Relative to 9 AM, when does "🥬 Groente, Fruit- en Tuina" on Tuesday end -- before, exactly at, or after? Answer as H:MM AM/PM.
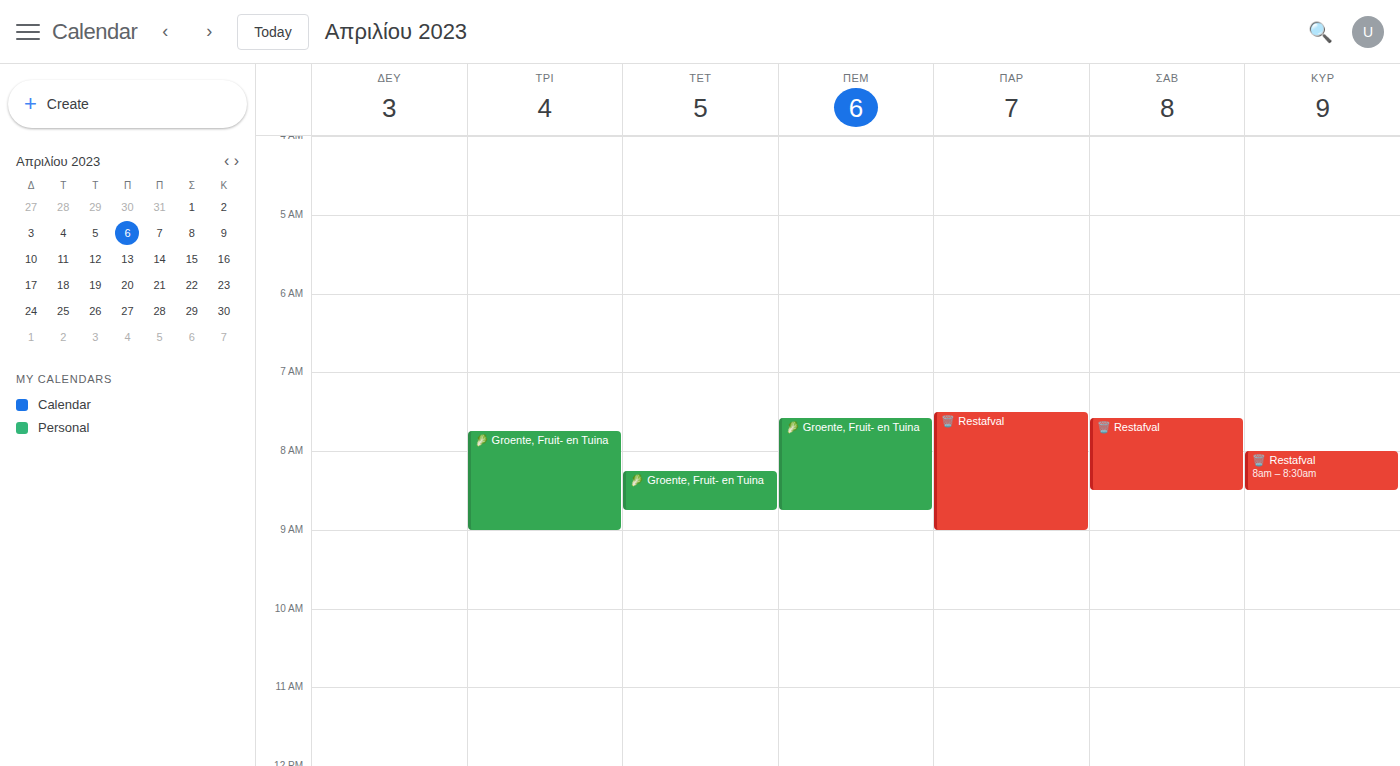
9:00 AM -- exactly at 9 AM, on the 9 AM line.